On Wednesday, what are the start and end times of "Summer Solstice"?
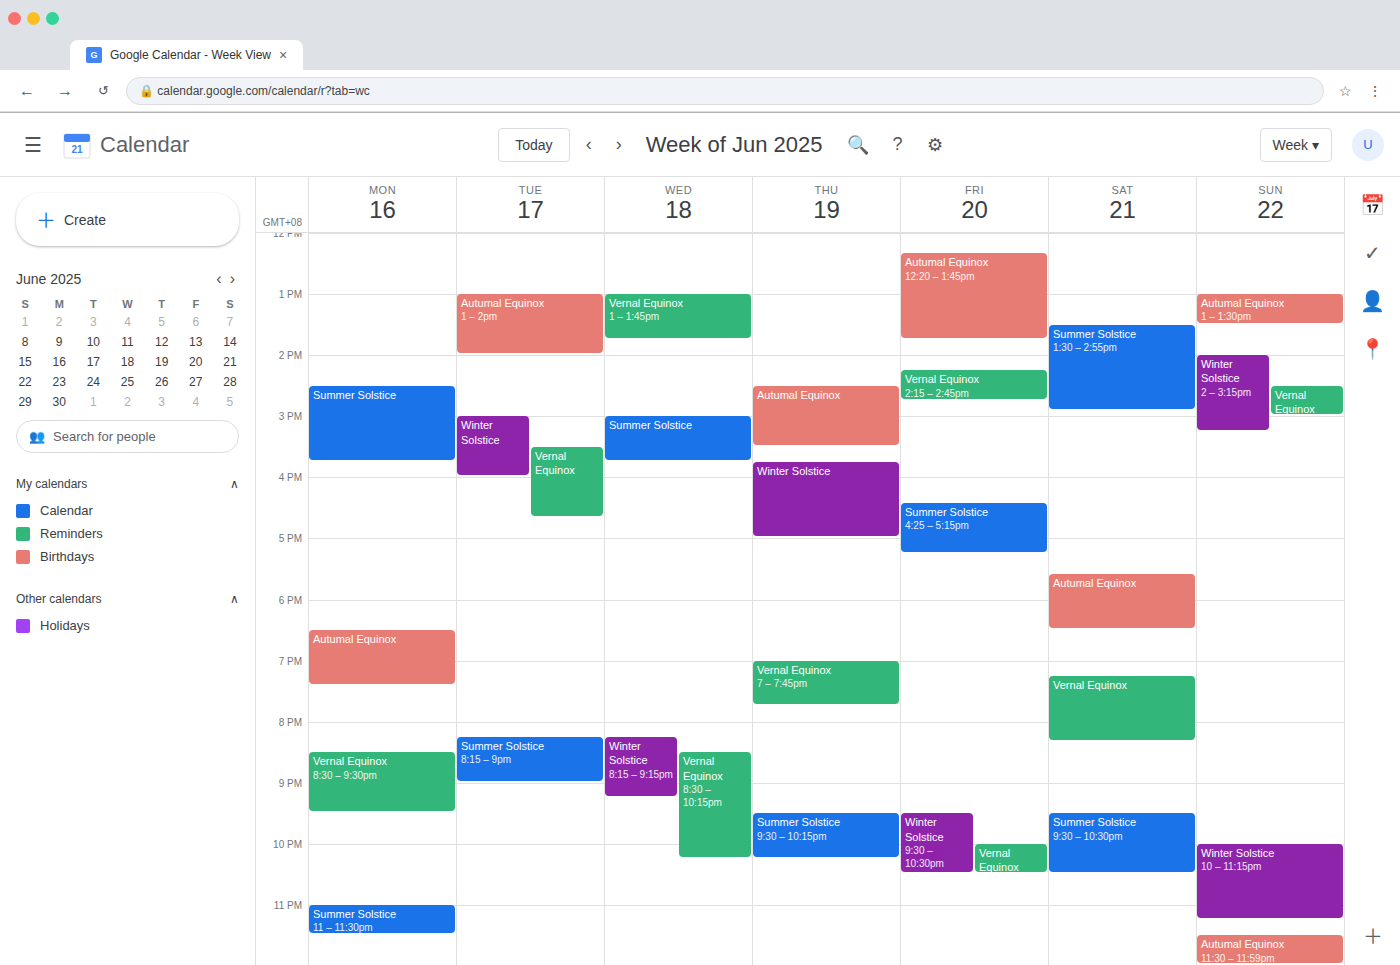
15:00 to 15:45